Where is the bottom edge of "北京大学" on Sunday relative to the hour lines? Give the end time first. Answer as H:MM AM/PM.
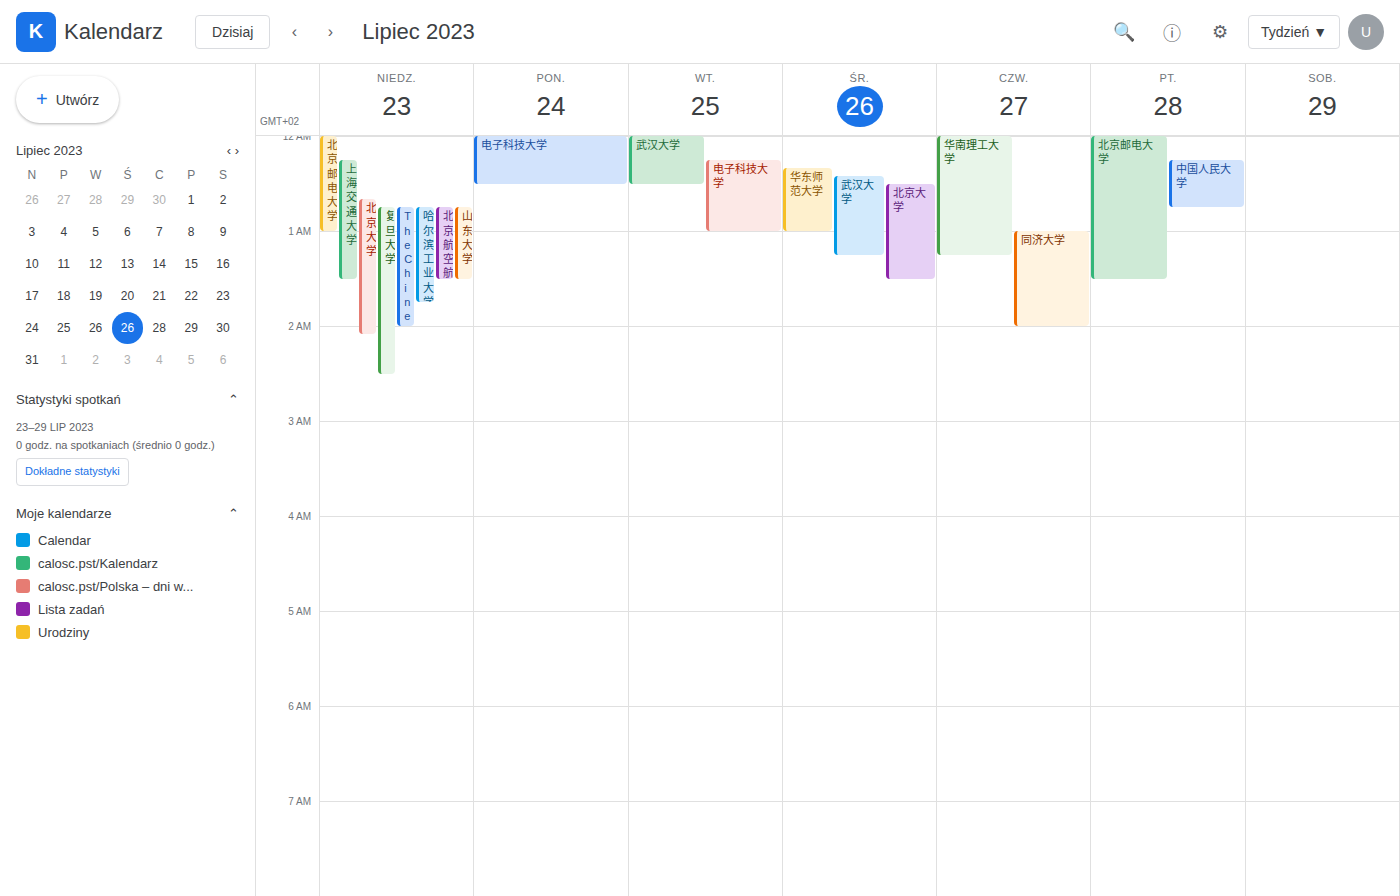
2:05 AM -- neither: 5 minutes below the 2 AM line and 55 minutes above the 3 AM line.